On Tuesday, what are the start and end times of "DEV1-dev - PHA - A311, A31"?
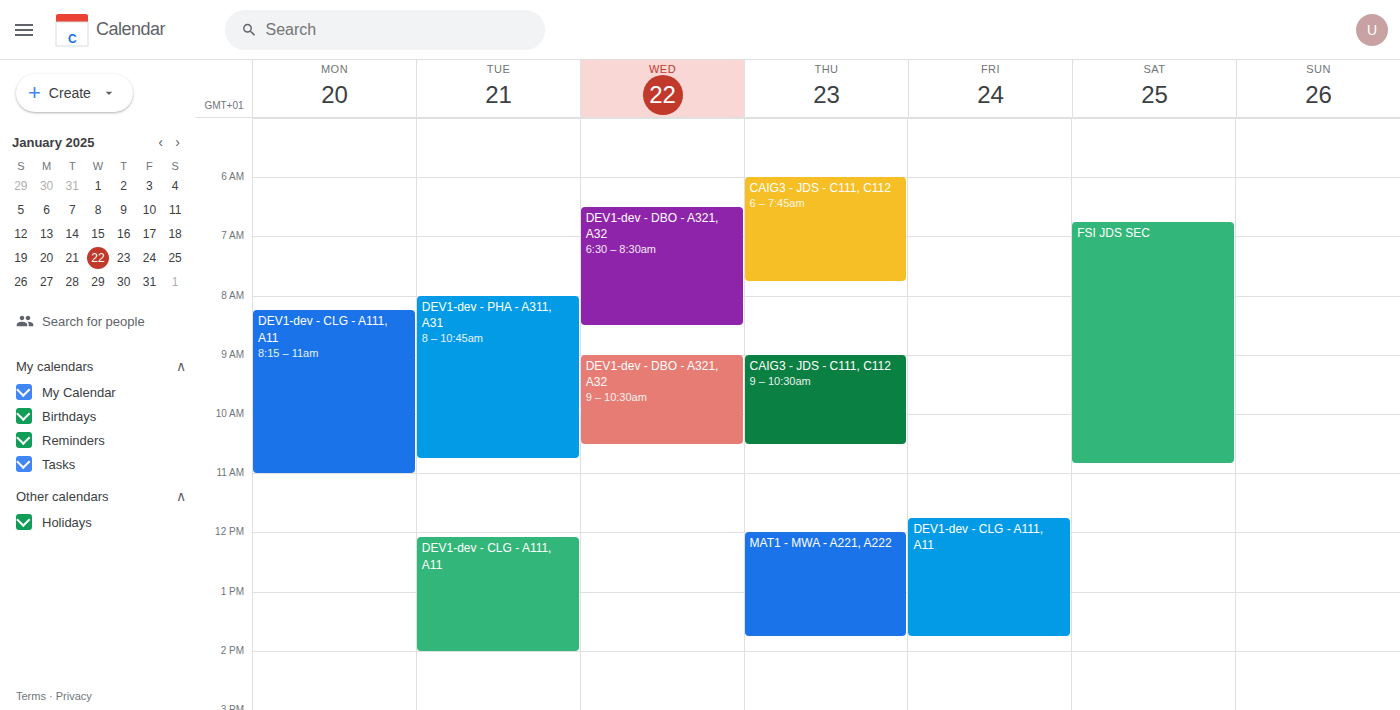
8:00 AM to 10:45 AM